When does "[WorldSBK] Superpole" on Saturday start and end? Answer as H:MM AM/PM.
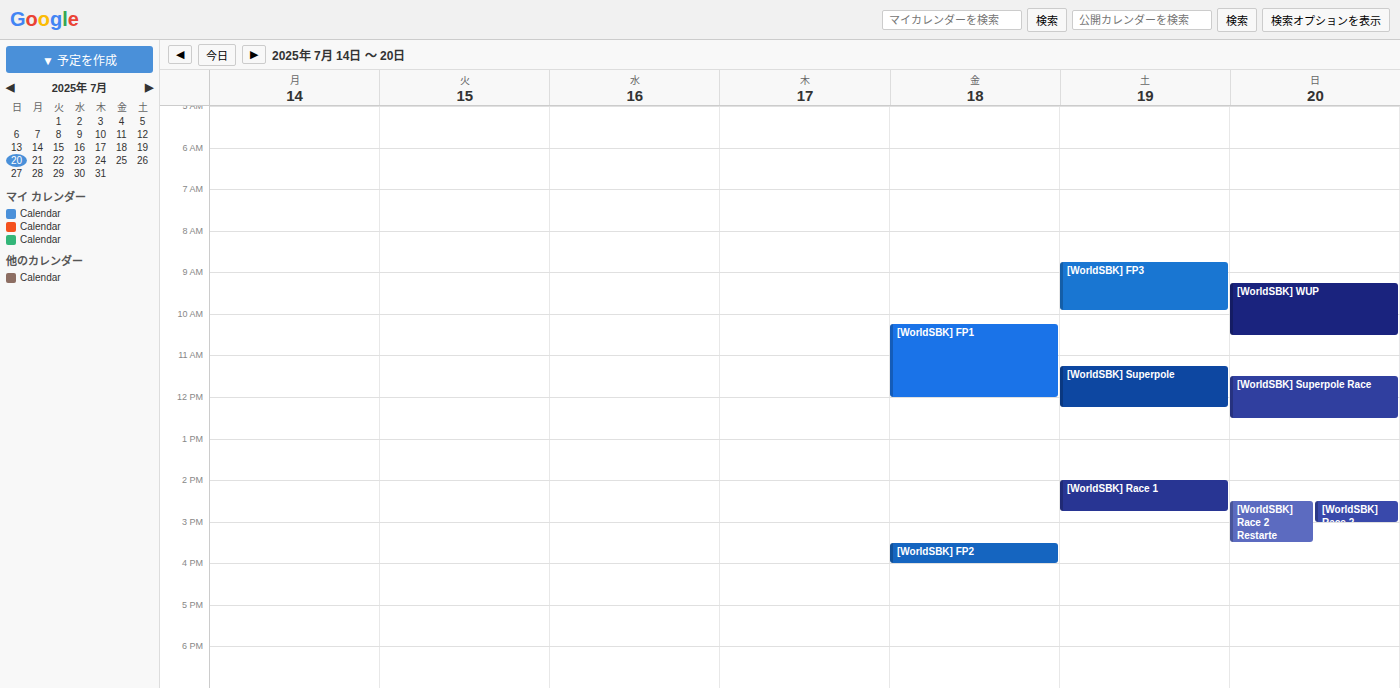
11:15 AM to 12:15 PM